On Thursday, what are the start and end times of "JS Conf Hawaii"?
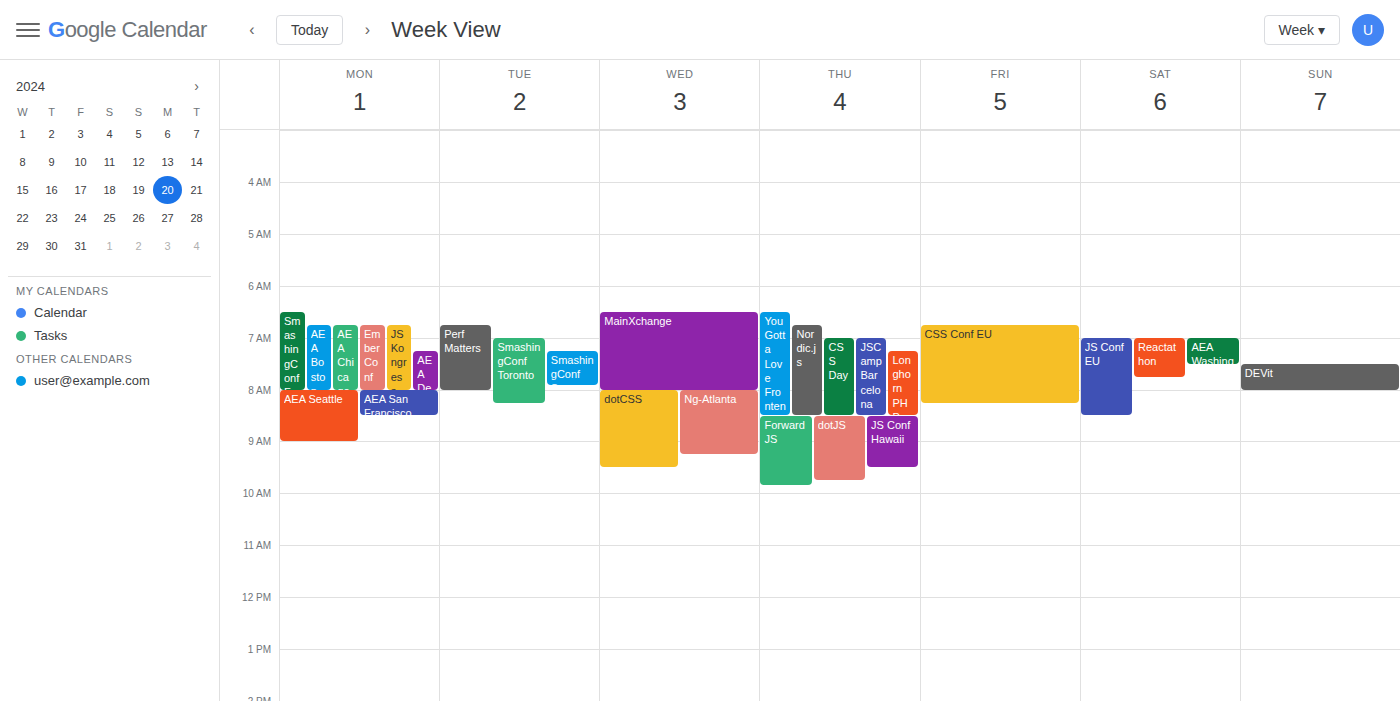
8:30 AM to 9:30 AM